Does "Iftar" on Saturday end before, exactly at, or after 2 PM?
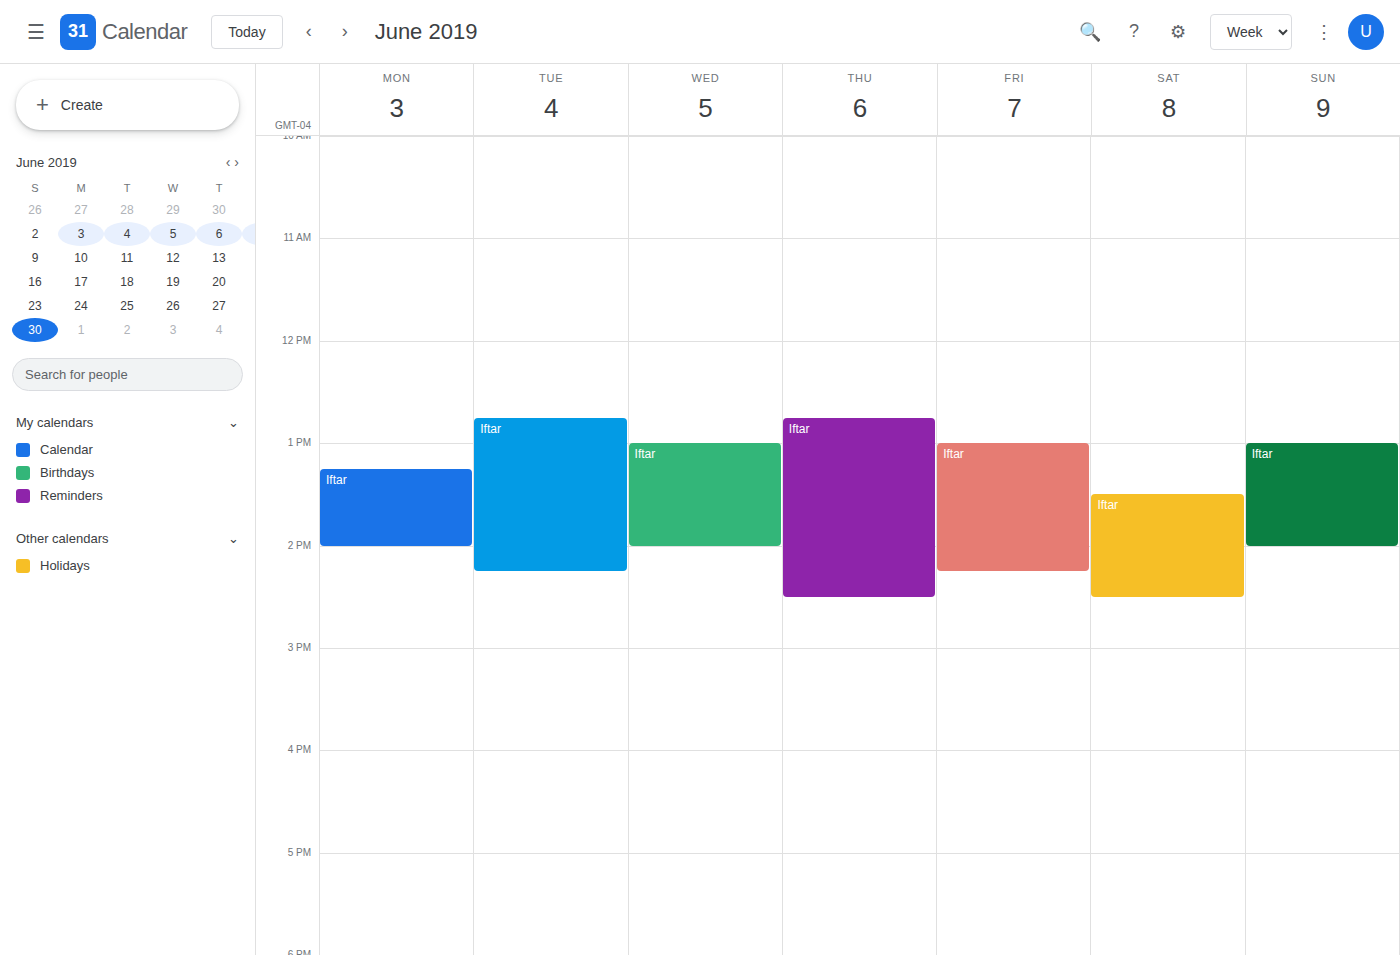
2:30 PM -- after 2 PM, 30 minutes below the 2 PM line.